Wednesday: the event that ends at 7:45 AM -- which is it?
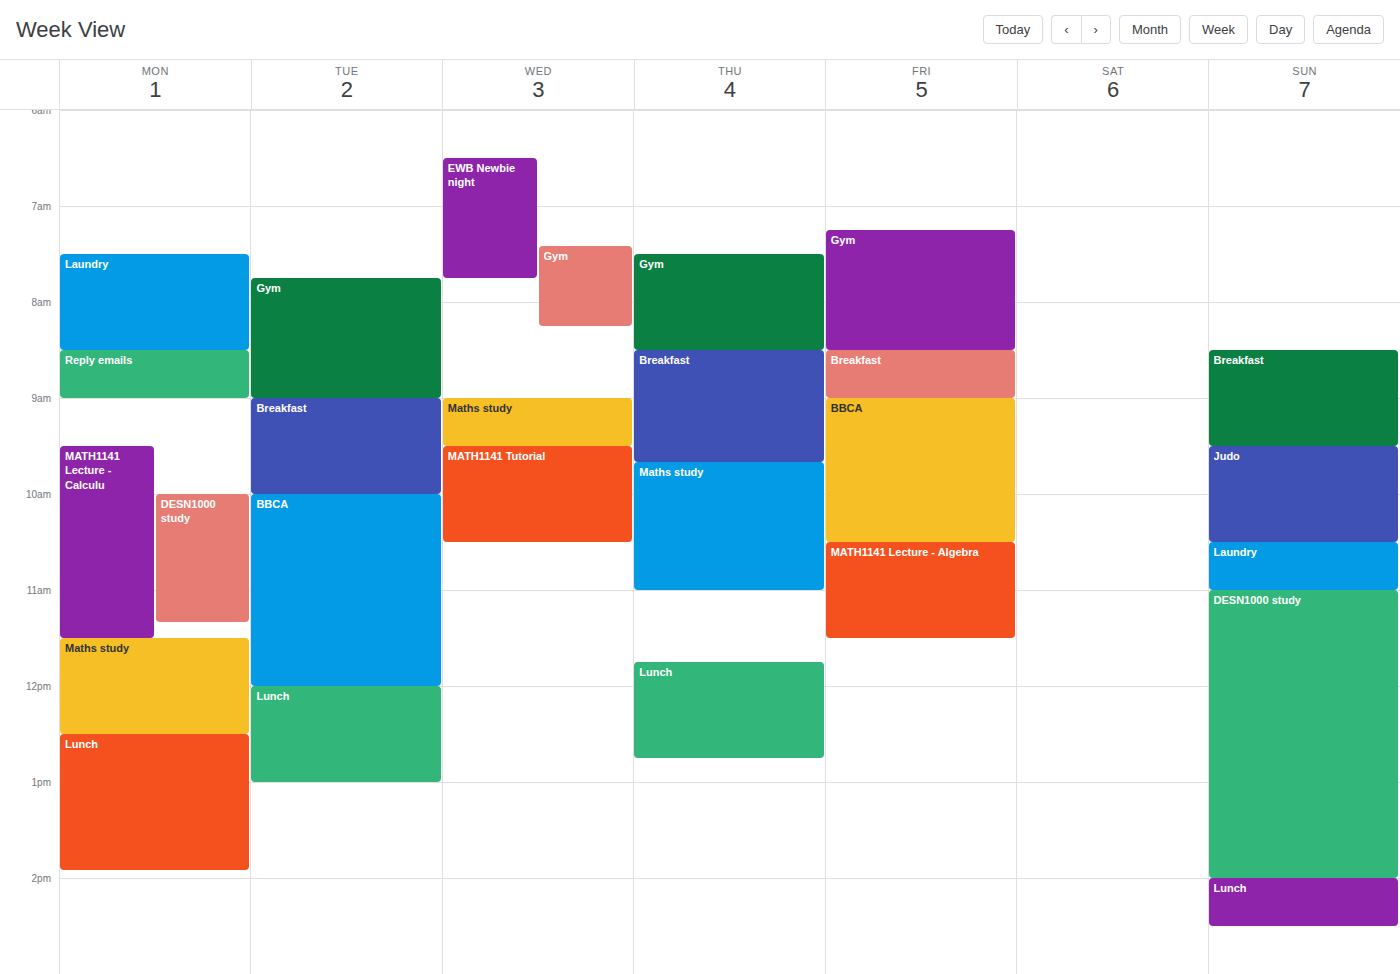
"EWB Newbie night"